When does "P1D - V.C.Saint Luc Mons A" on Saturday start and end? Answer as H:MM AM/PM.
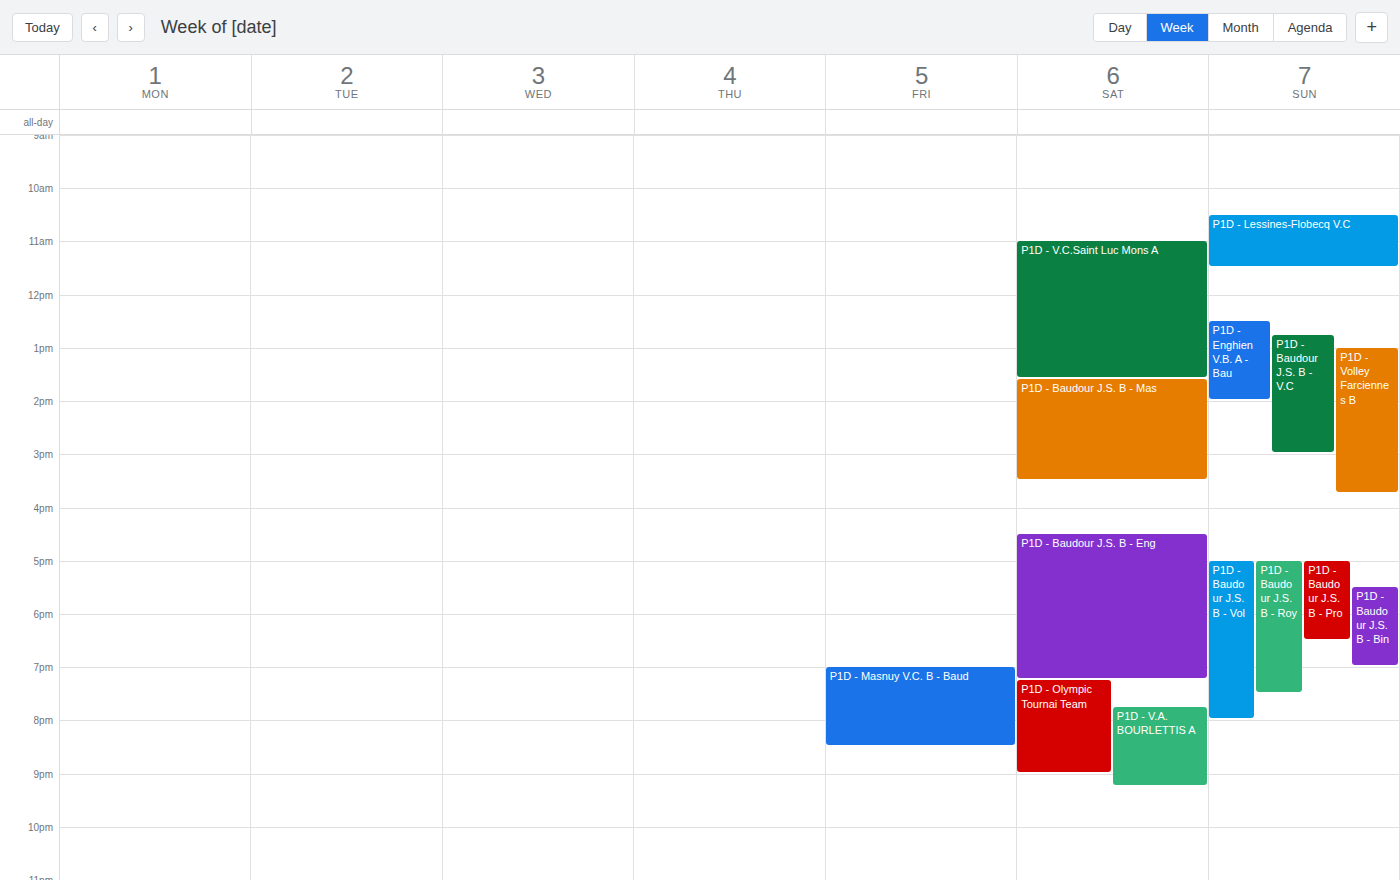
11:00 AM to 1:35 PM